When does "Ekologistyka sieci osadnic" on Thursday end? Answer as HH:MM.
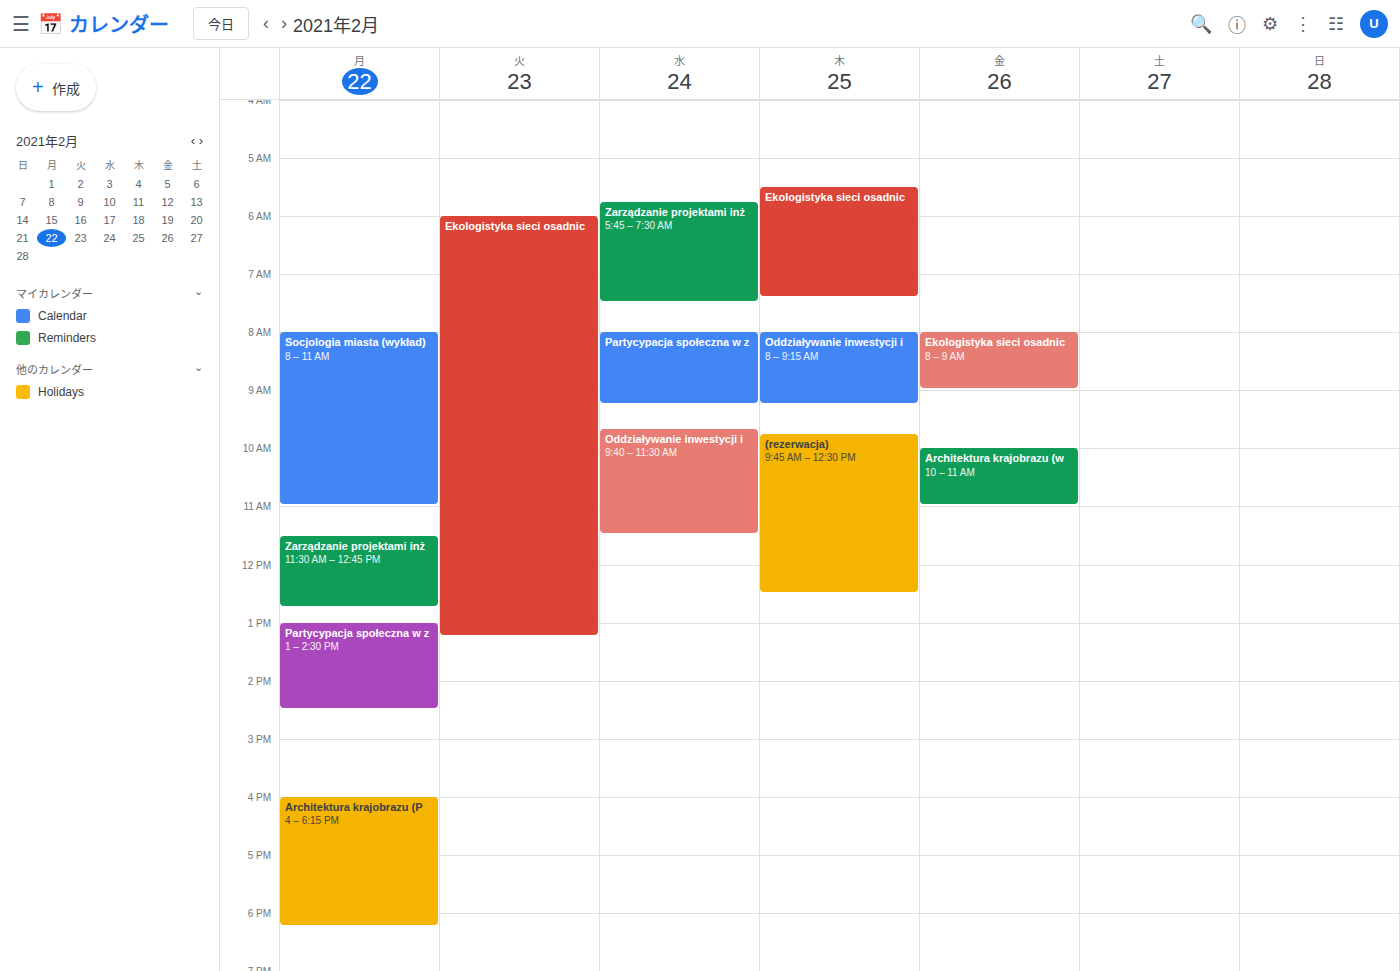
07:25